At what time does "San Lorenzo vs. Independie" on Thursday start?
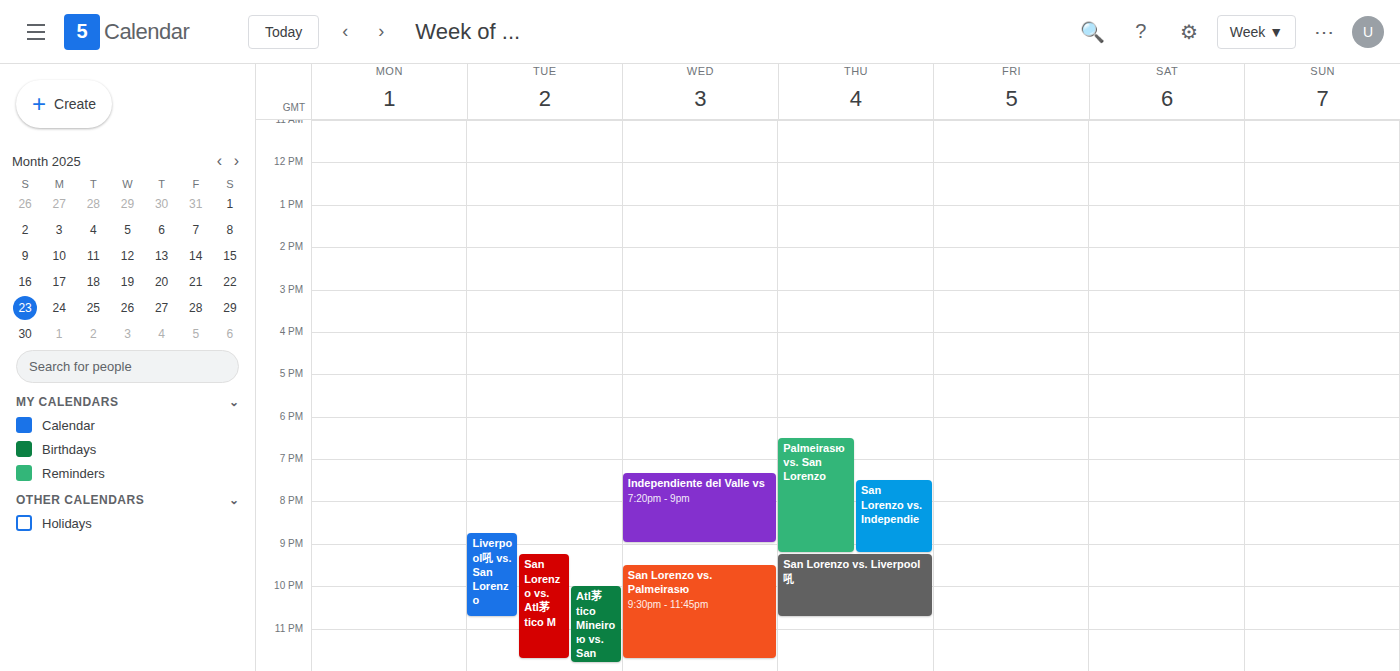
7:30 PM